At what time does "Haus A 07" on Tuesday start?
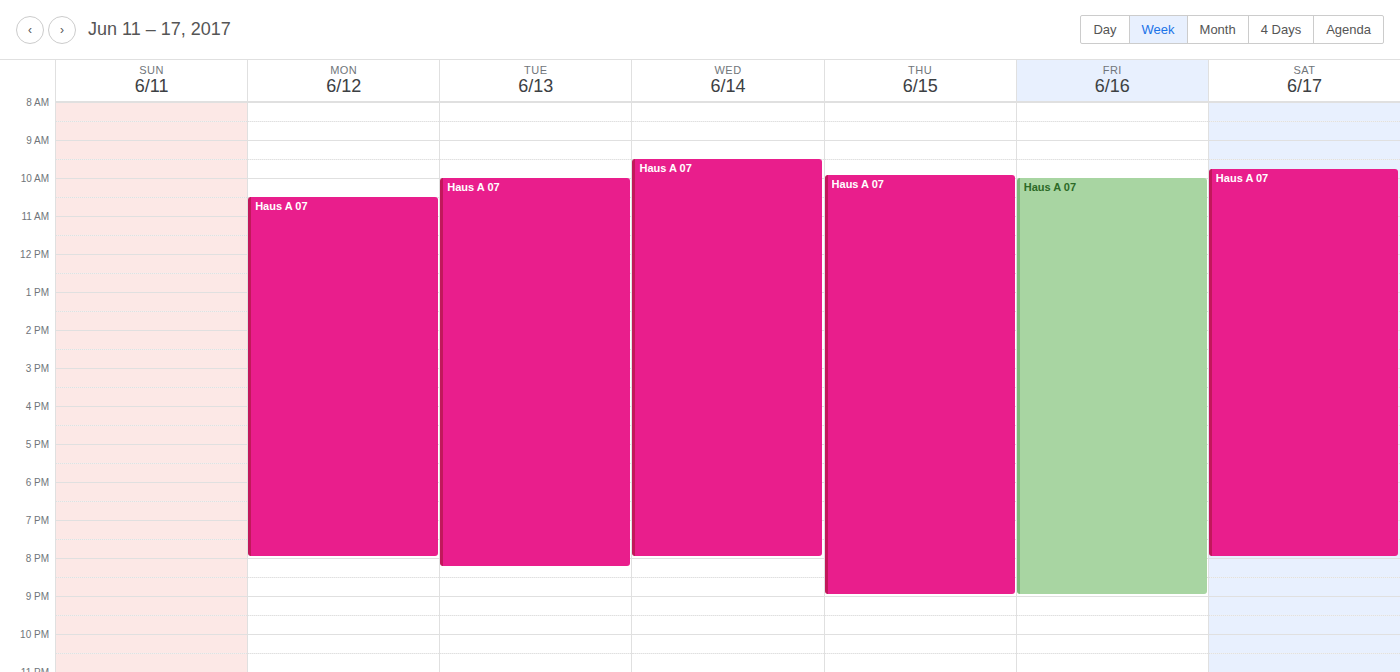
10:00